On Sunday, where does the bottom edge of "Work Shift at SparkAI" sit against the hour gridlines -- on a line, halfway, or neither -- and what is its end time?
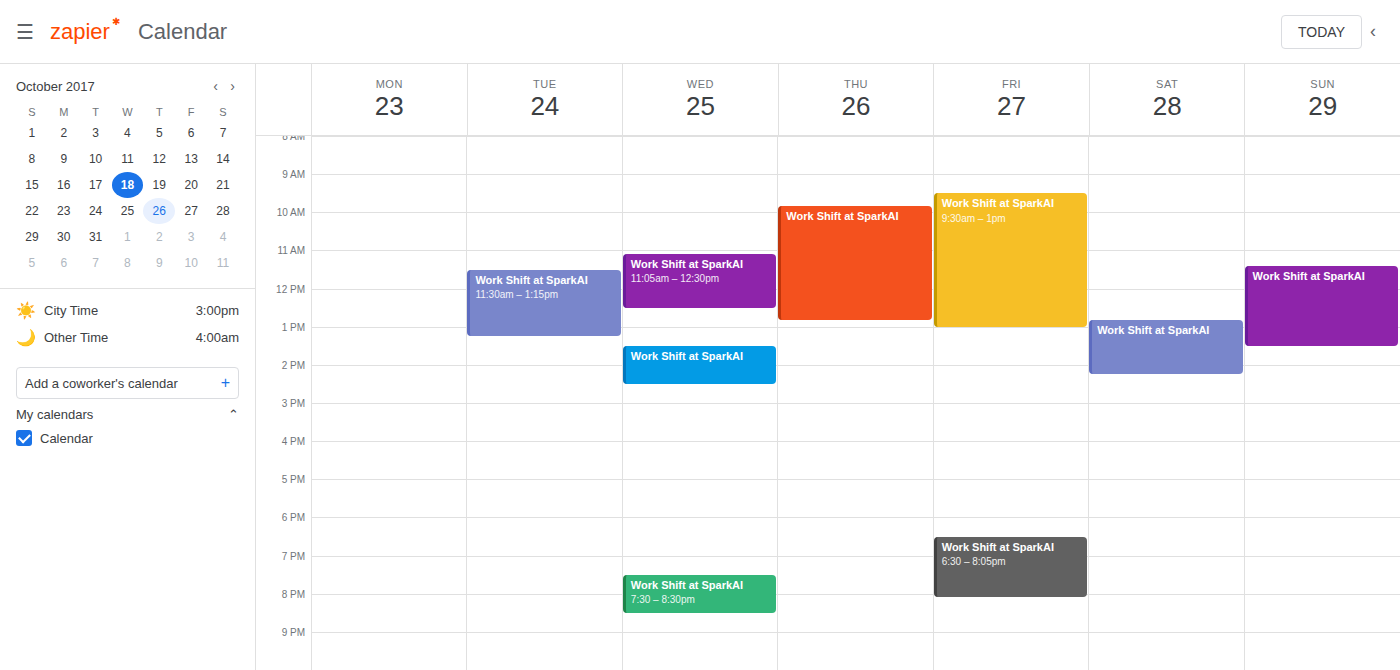
13:30 -- halfway between the 13:00 and 14:00 lines.